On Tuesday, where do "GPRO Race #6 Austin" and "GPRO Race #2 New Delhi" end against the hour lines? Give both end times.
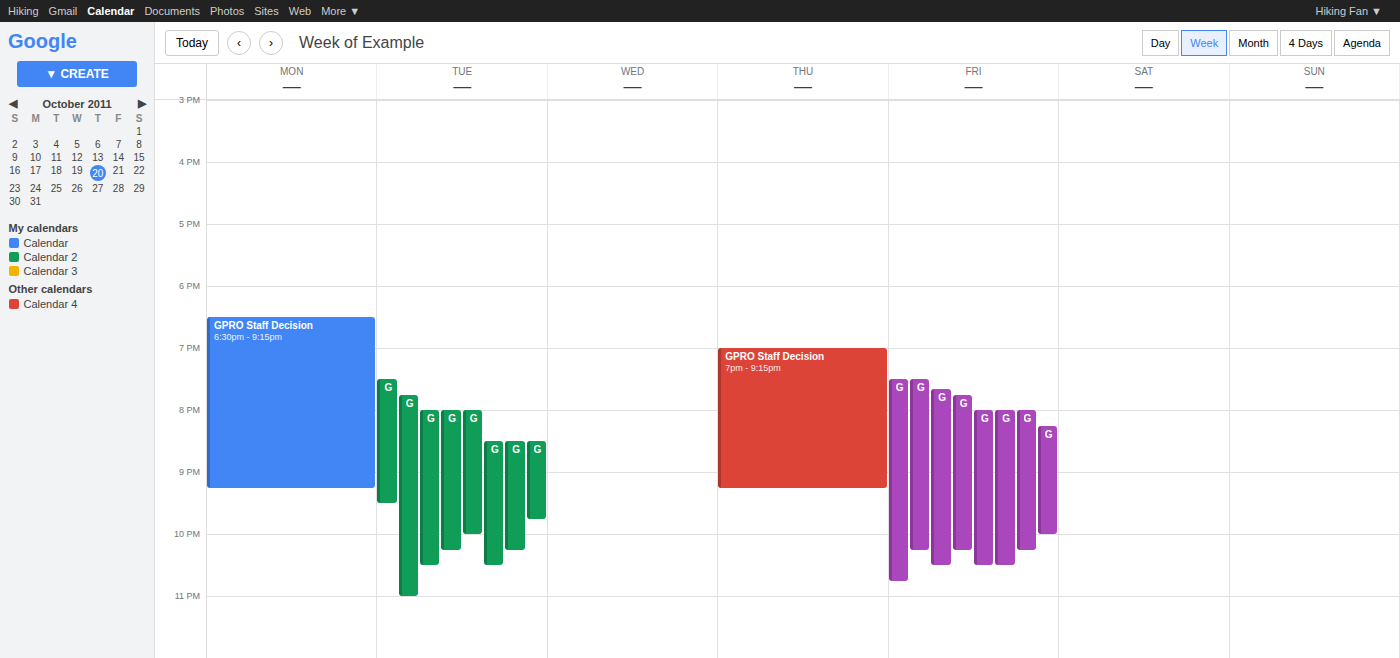
"GPRO Race #6 Austin": 10:00 PM, exactly on the 10 PM line. "GPRO Race #2 New Delhi": 9:30 PM, halfway between the 9 PM and 10 PM lines.